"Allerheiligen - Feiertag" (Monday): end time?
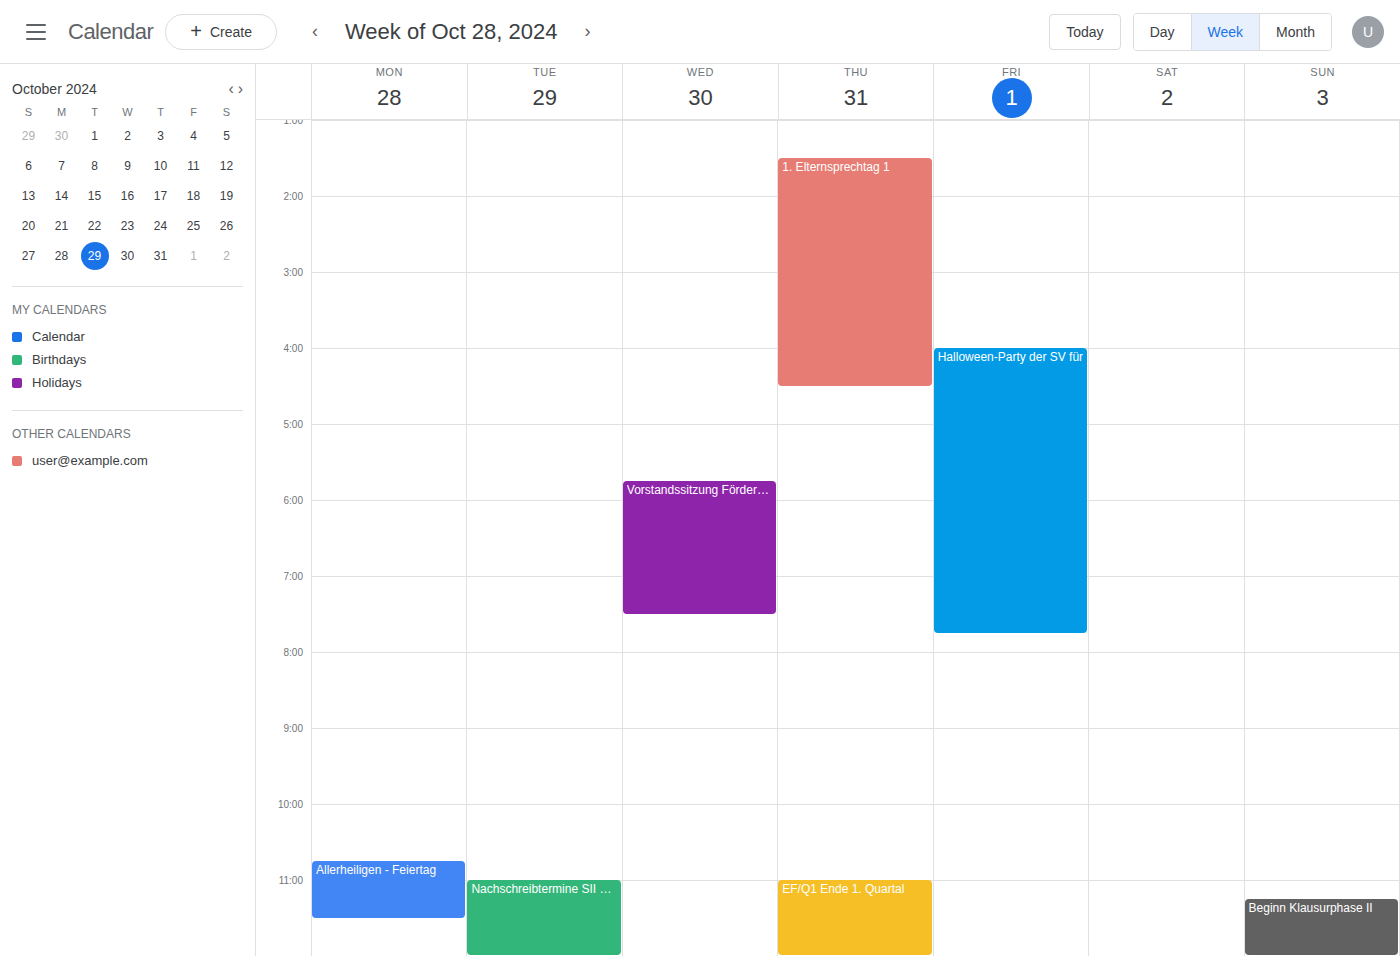
11:30 PM